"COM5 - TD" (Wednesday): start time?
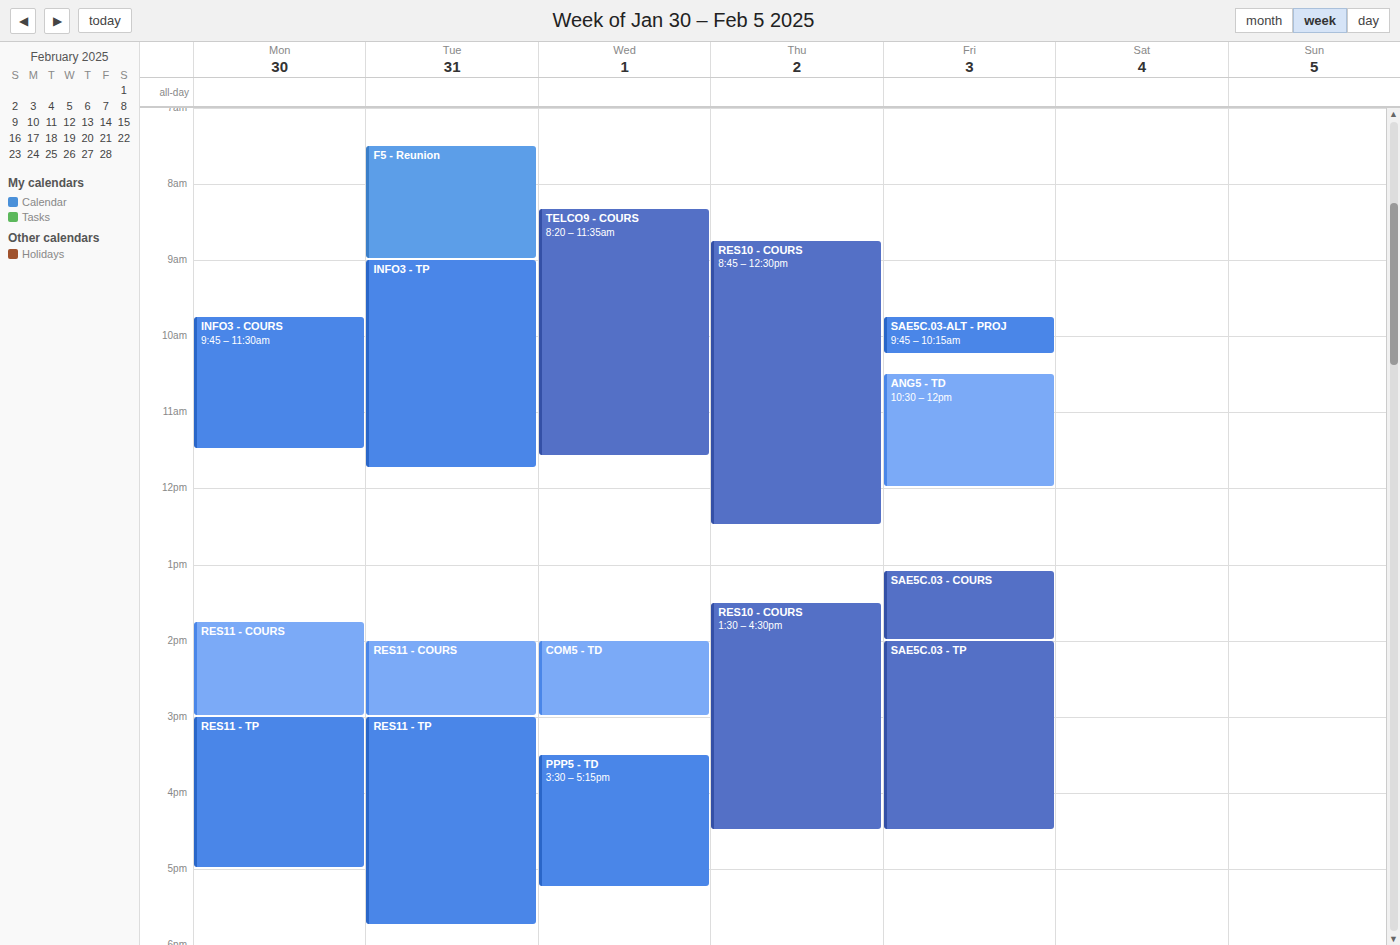
2:00 PM